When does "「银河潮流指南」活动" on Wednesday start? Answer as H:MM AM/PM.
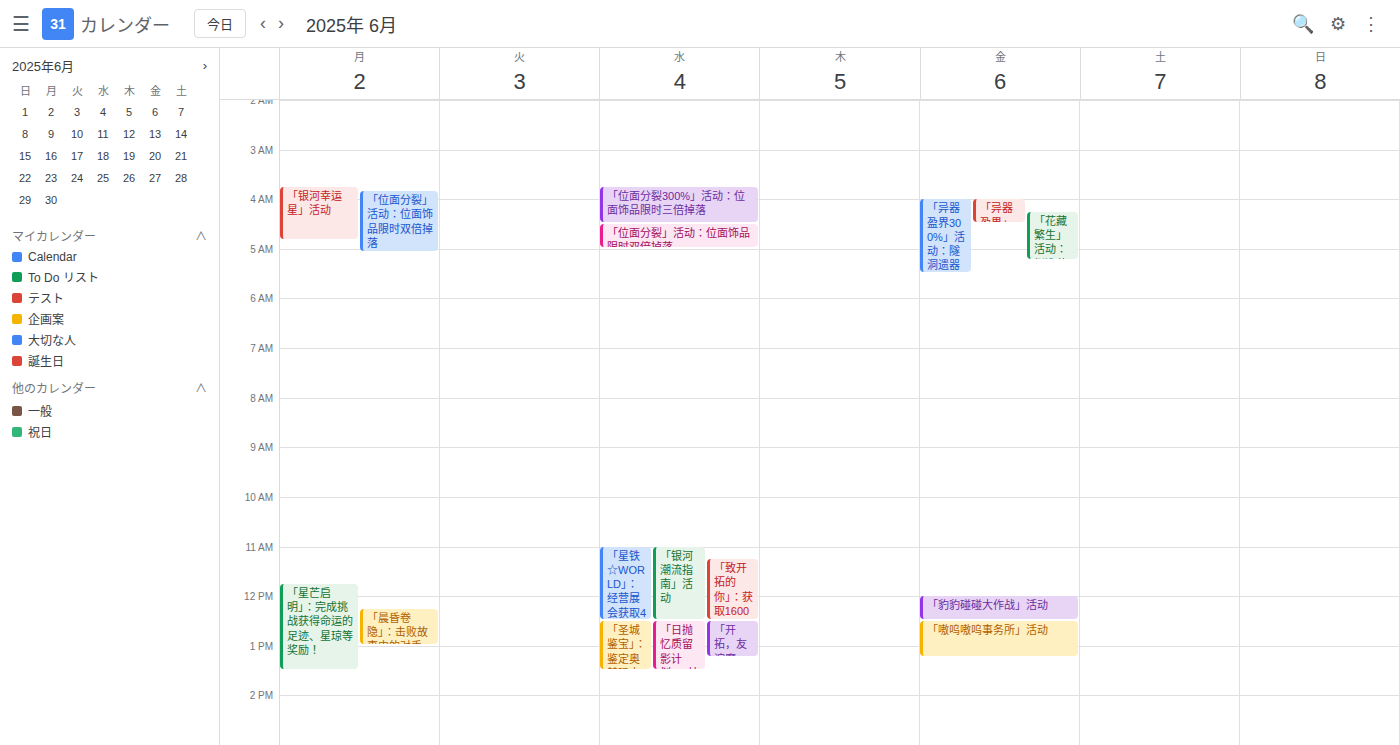
11:00 AM